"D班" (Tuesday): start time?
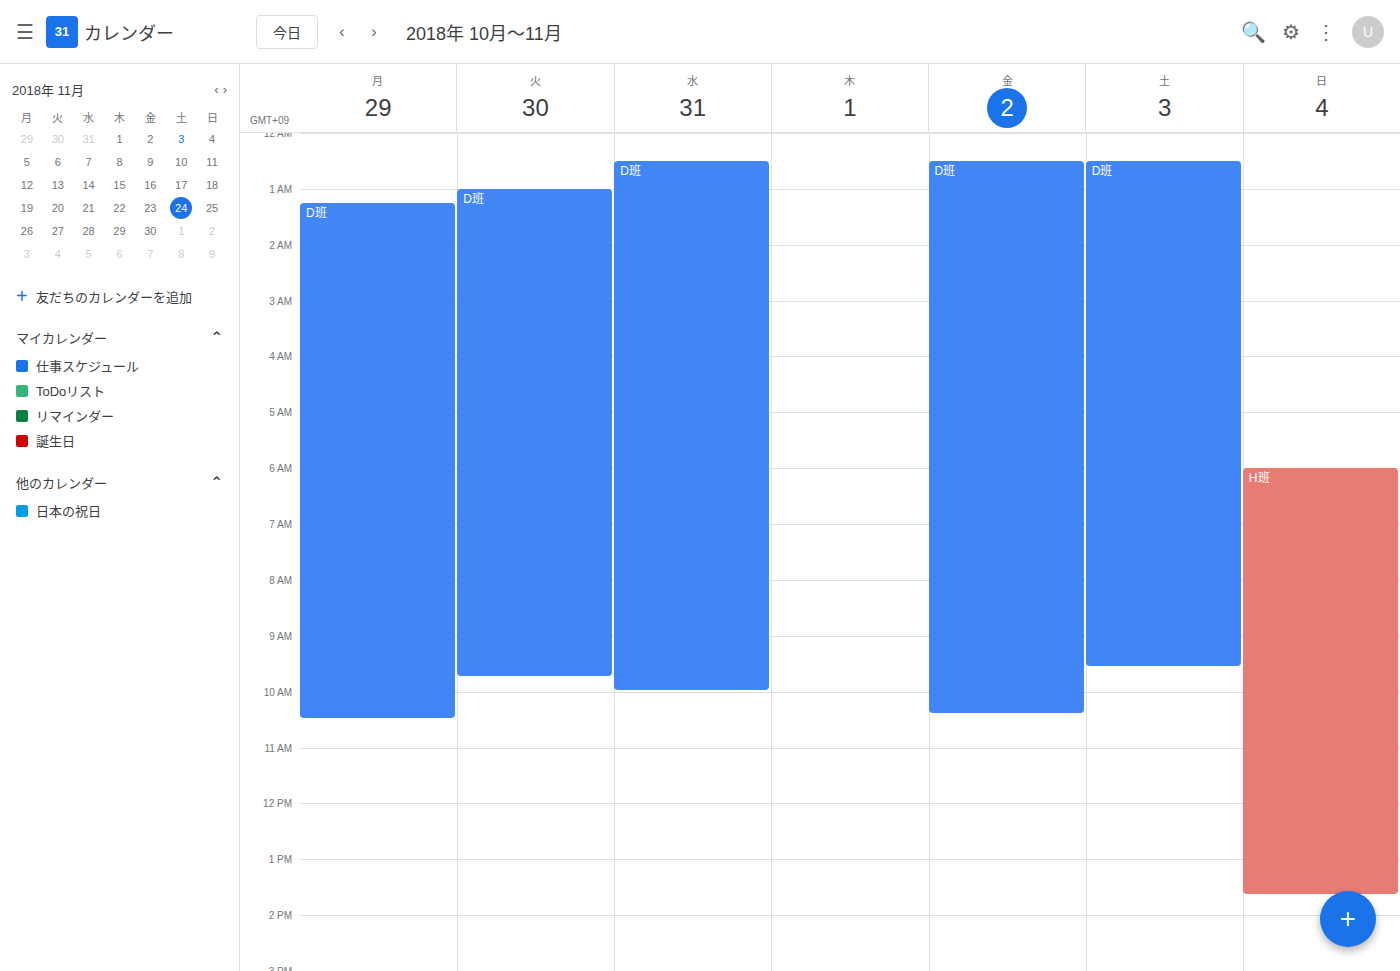
01:00